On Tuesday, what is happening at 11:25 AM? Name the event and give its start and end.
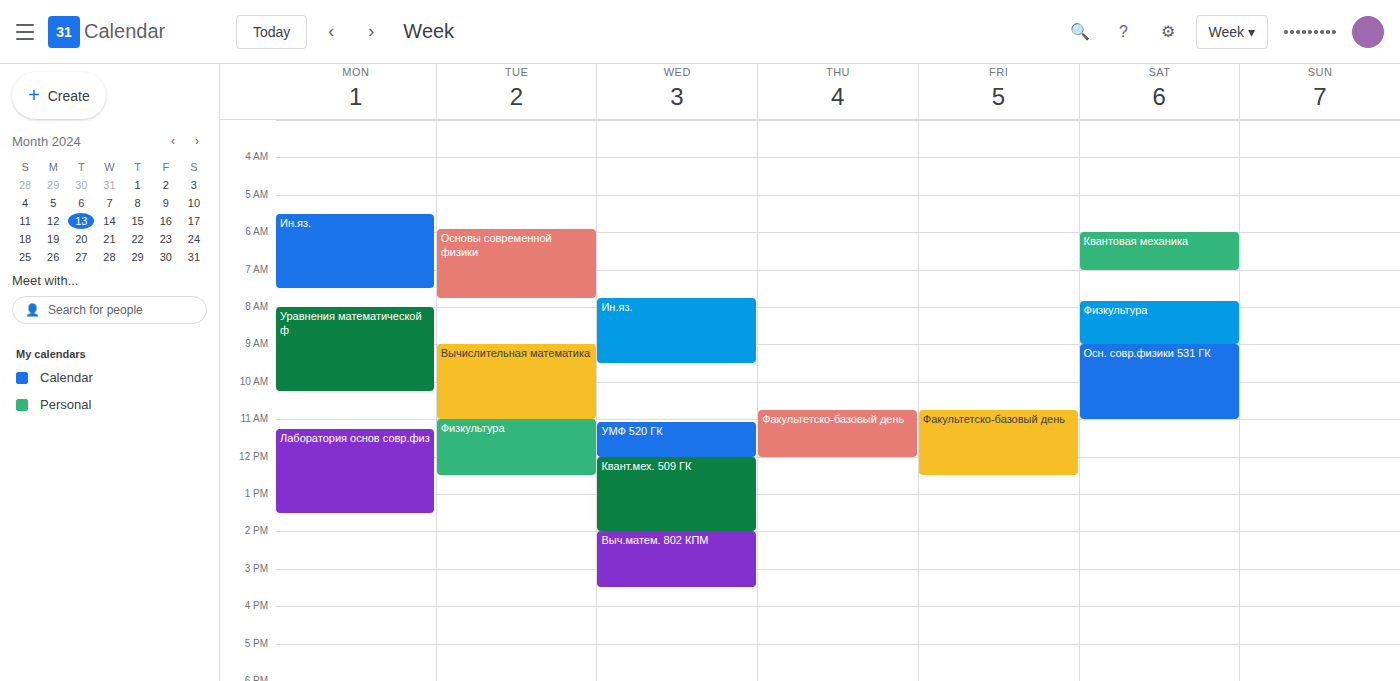
"Физкультура", 11:00 AM to 12:30 PM